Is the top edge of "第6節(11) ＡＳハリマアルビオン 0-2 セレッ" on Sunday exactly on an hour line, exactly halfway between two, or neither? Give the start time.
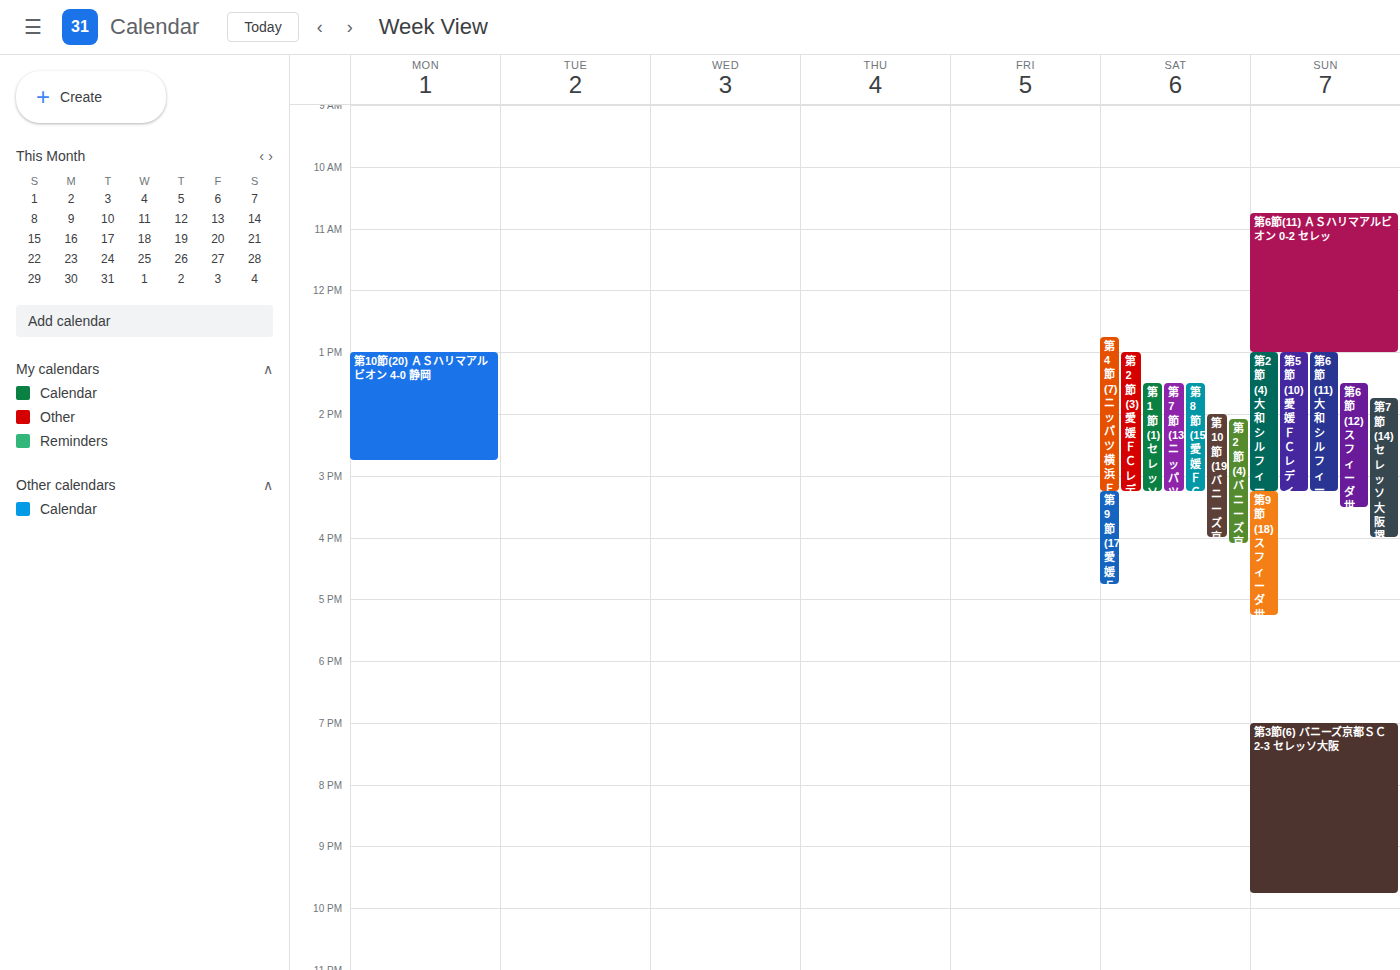
10:45 AM -- neither: three quarters of the way from the 10 AM line to the 11 AM line.